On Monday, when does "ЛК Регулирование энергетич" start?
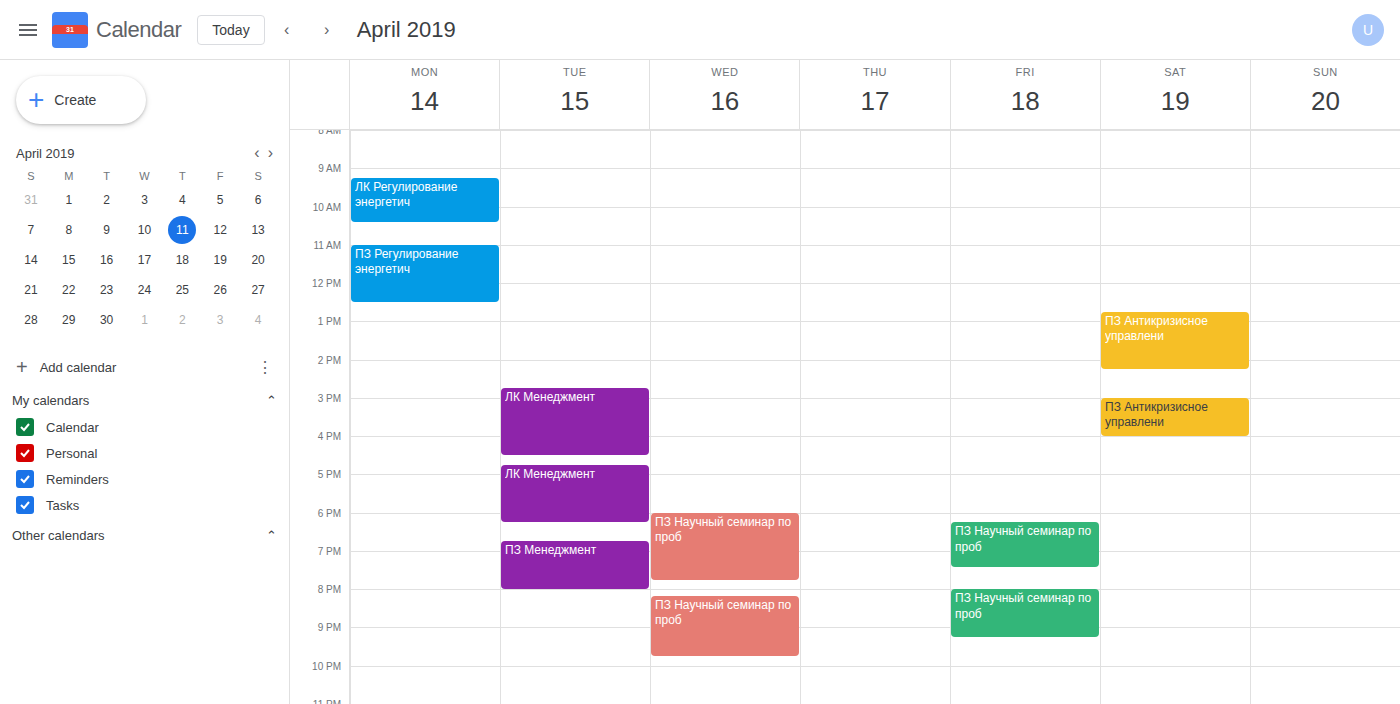
9:15 AM